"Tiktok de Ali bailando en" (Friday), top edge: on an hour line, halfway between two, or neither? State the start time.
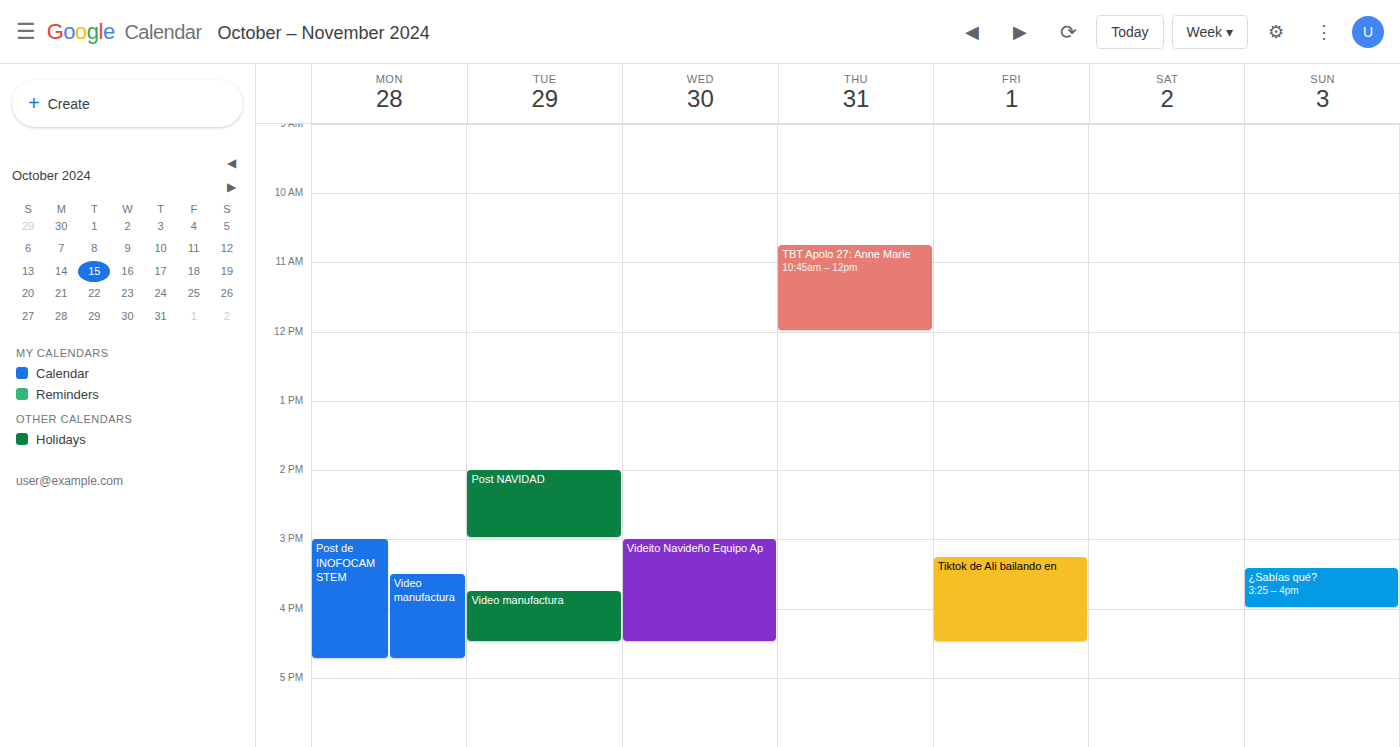
15:15 -- neither: a quarter of the way from the 15:00 line to the 16:00 line.